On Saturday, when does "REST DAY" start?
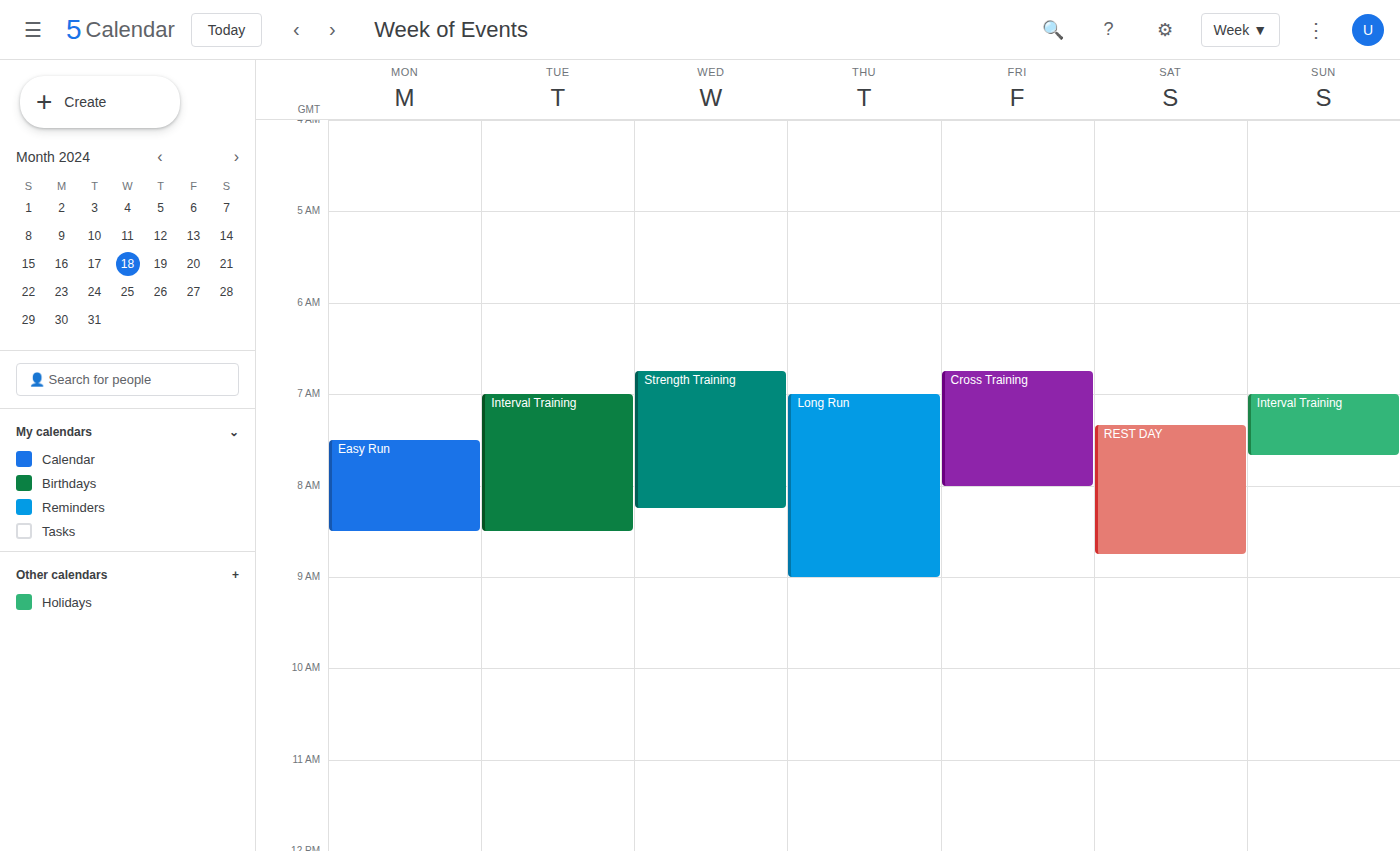
7:20 AM